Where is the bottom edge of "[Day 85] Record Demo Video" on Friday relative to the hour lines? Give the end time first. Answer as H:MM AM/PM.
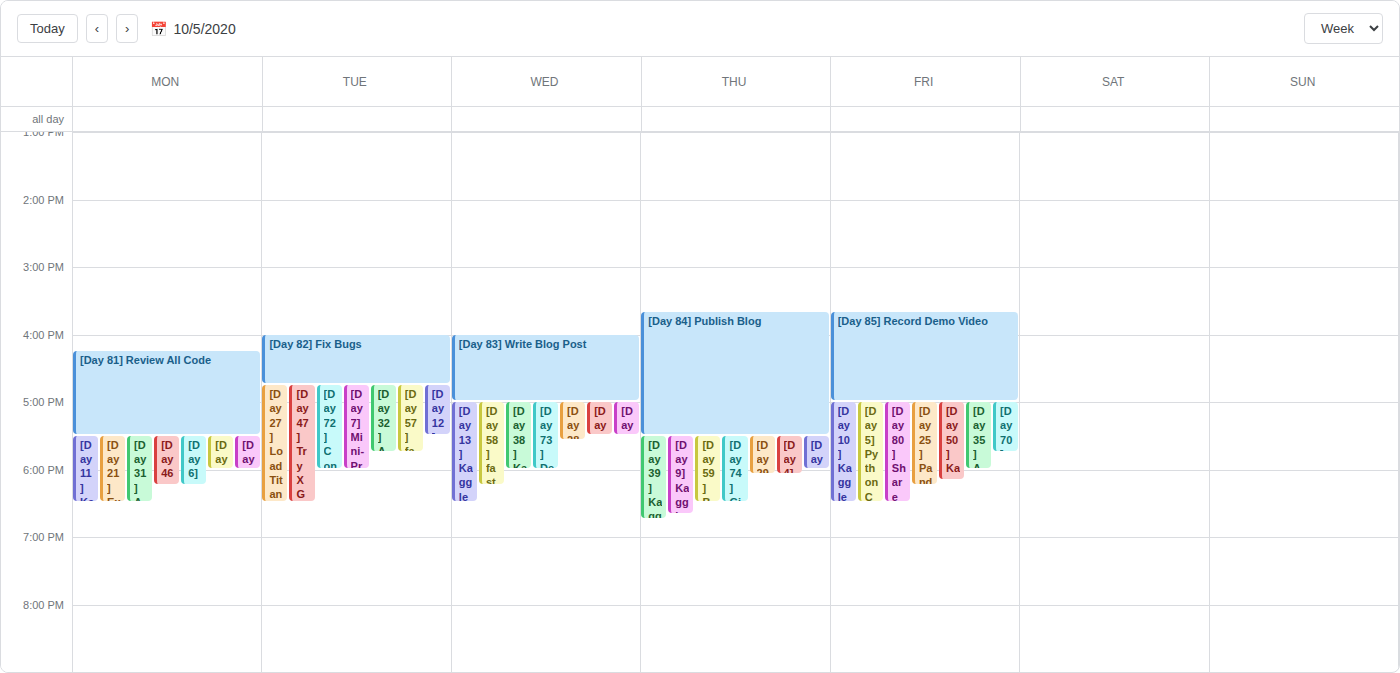
5:00 PM -- exactly on the 5 PM line.